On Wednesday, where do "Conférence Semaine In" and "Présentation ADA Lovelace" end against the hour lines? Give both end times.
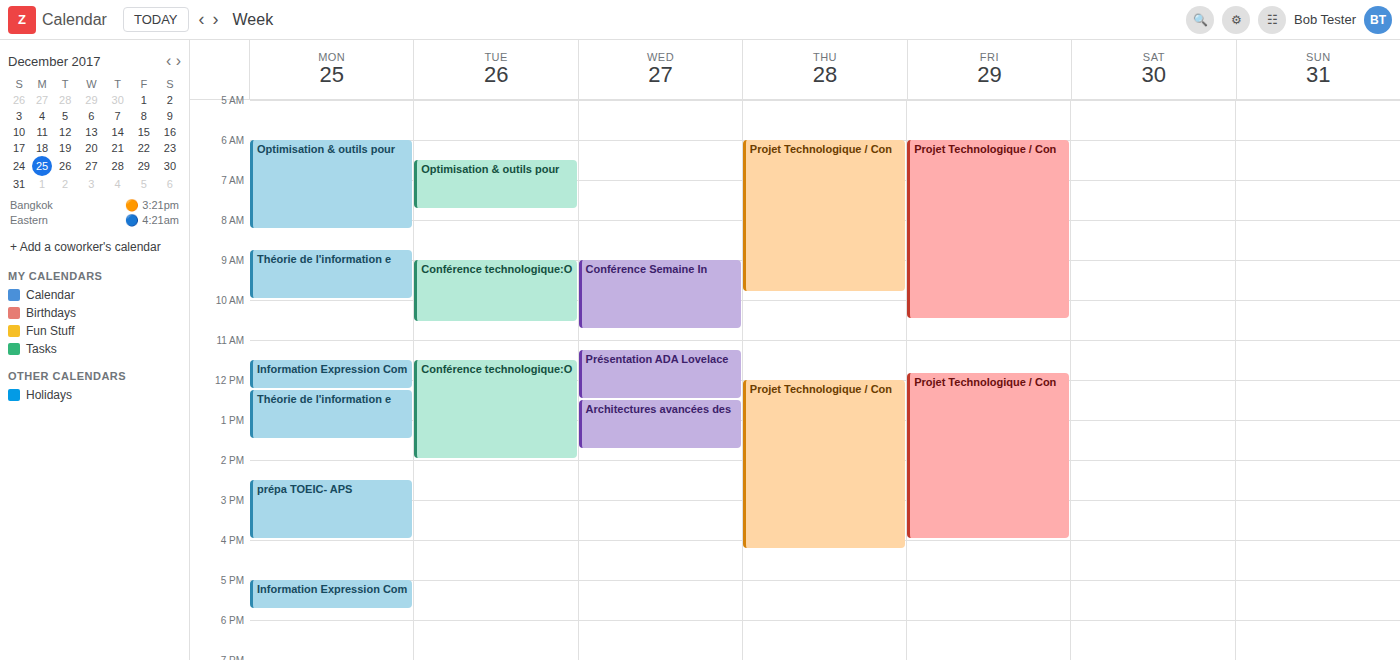
"Conférence Semaine In": 10:45 AM, neither: three quarters of the way from the 10 AM line to the 11 AM line. "Présentation ADA Lovelace": 12:30 PM, halfway between the 12 PM and 1 PM lines.